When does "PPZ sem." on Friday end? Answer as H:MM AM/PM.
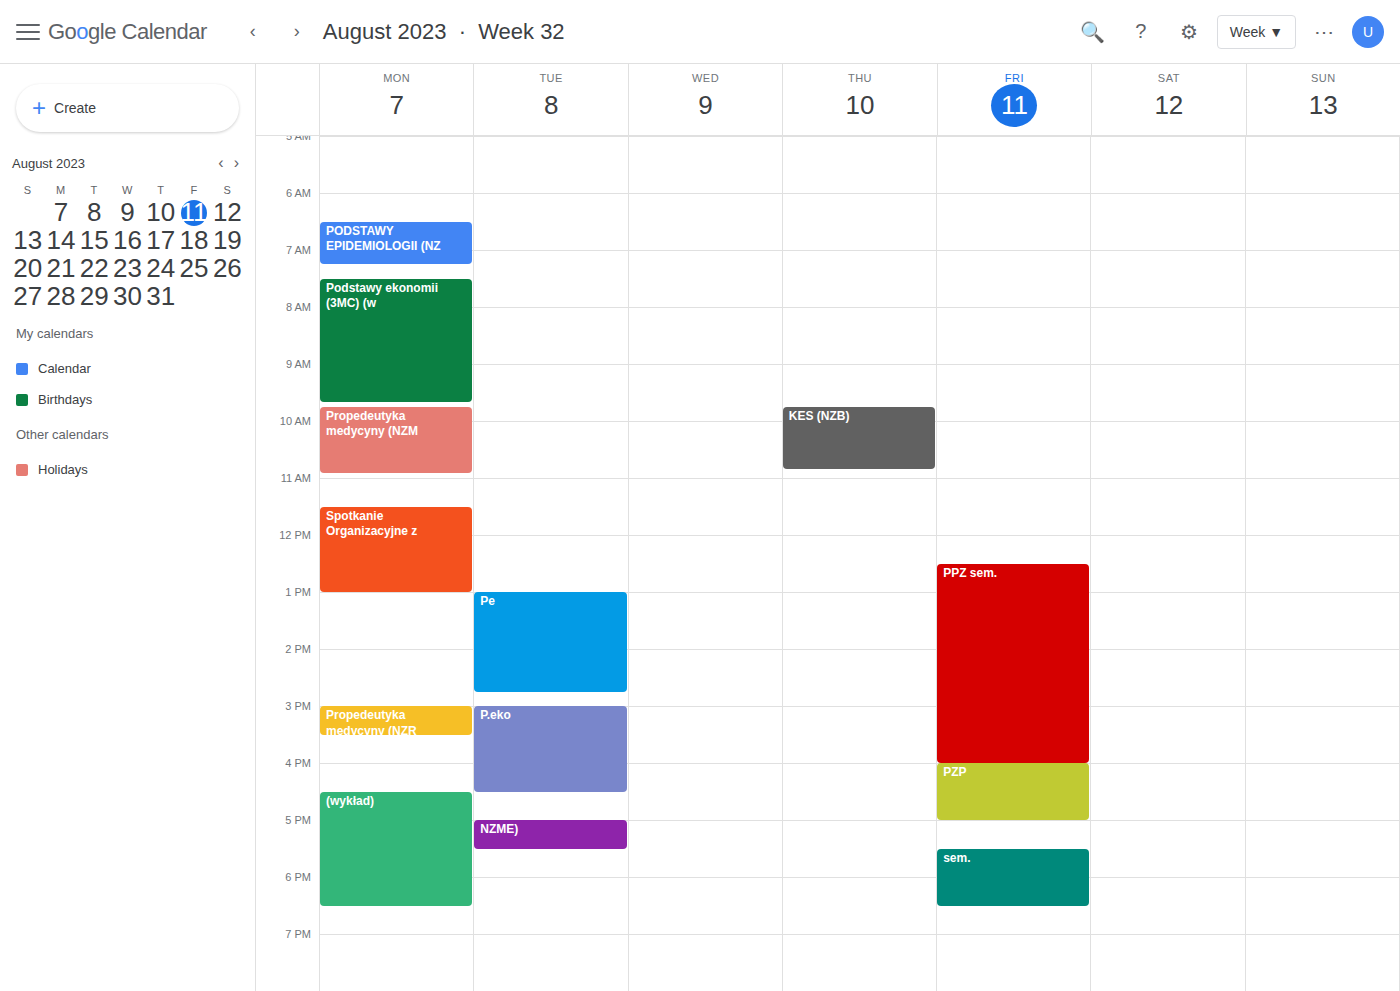
4:00 PM